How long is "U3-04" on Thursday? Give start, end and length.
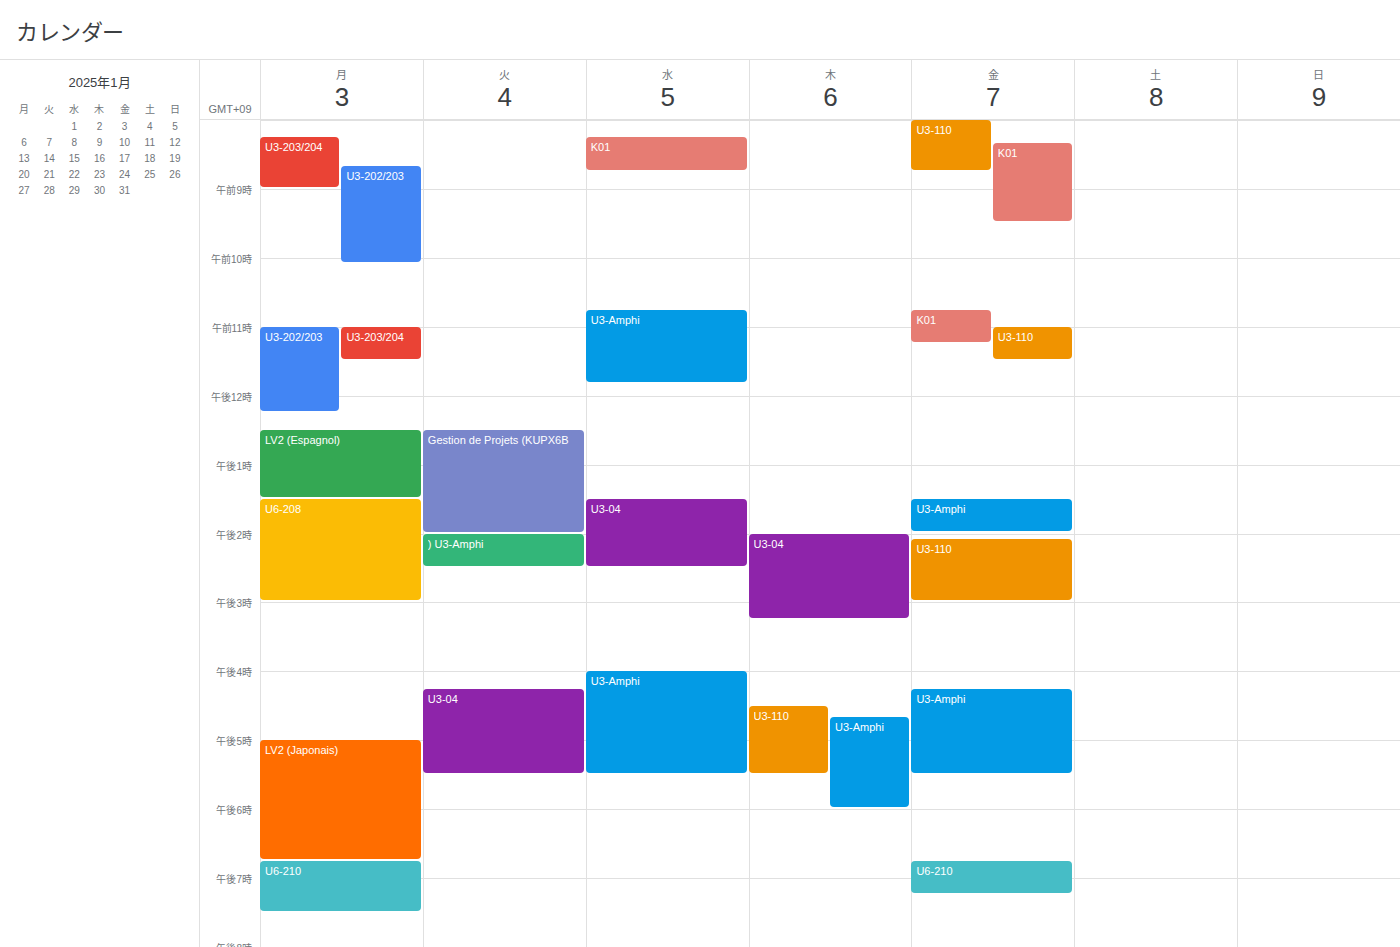
2:00 PM to 3:15 PM, 1 hour 15 minutes